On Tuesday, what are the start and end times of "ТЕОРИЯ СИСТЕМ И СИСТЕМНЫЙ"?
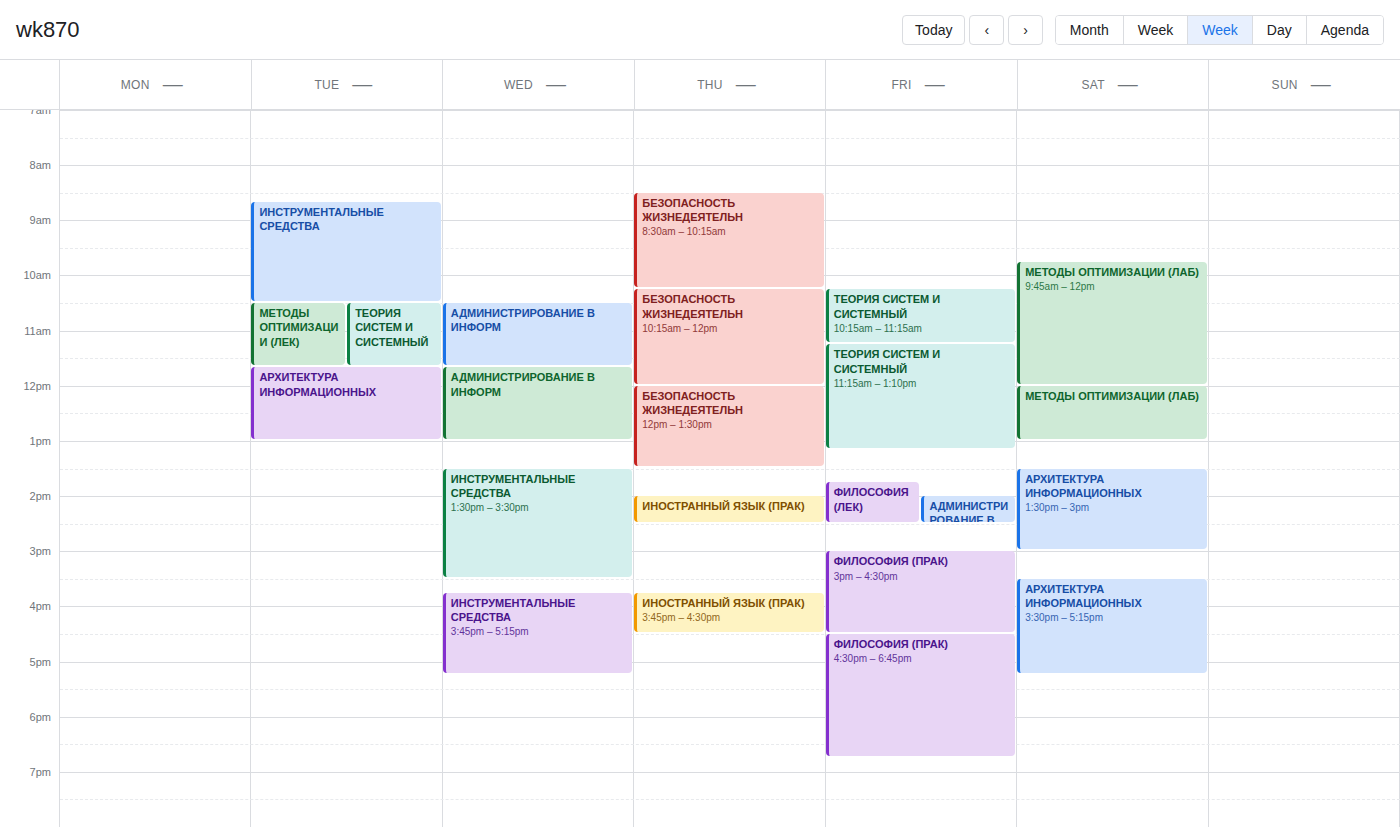
10:30 AM to 11:40 AM